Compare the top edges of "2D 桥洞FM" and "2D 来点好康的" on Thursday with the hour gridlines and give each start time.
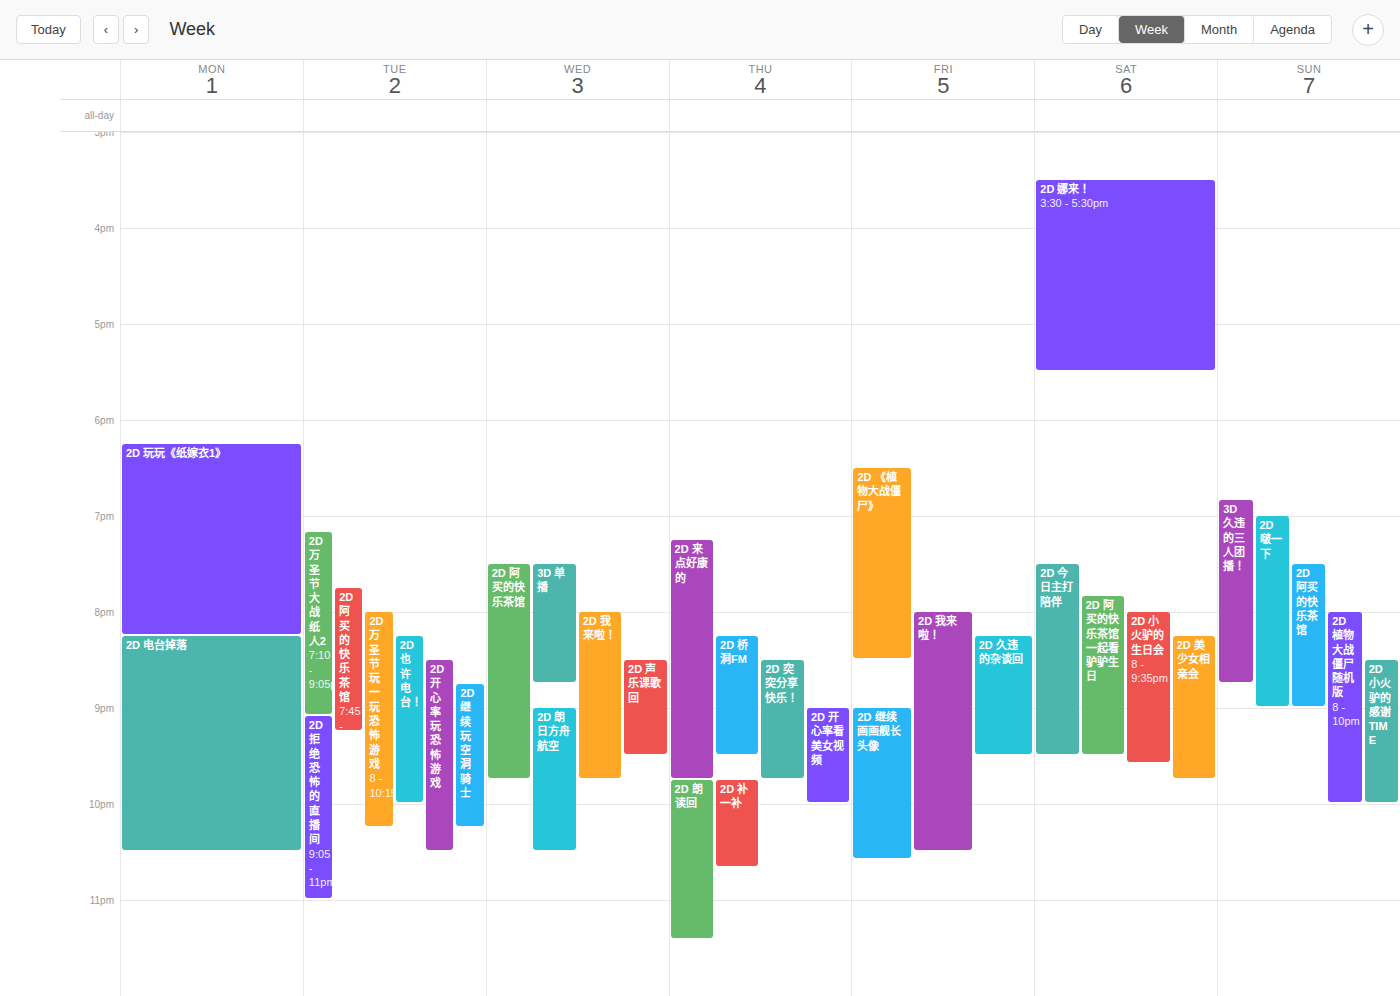
"2D 桥洞FM": 8:15 PM, neither: a quarter of the way from the 8 PM line to the 9 PM line. "2D 来点好康的": 7:15 PM, neither: a quarter of the way from the 7 PM line to the 8 PM line.